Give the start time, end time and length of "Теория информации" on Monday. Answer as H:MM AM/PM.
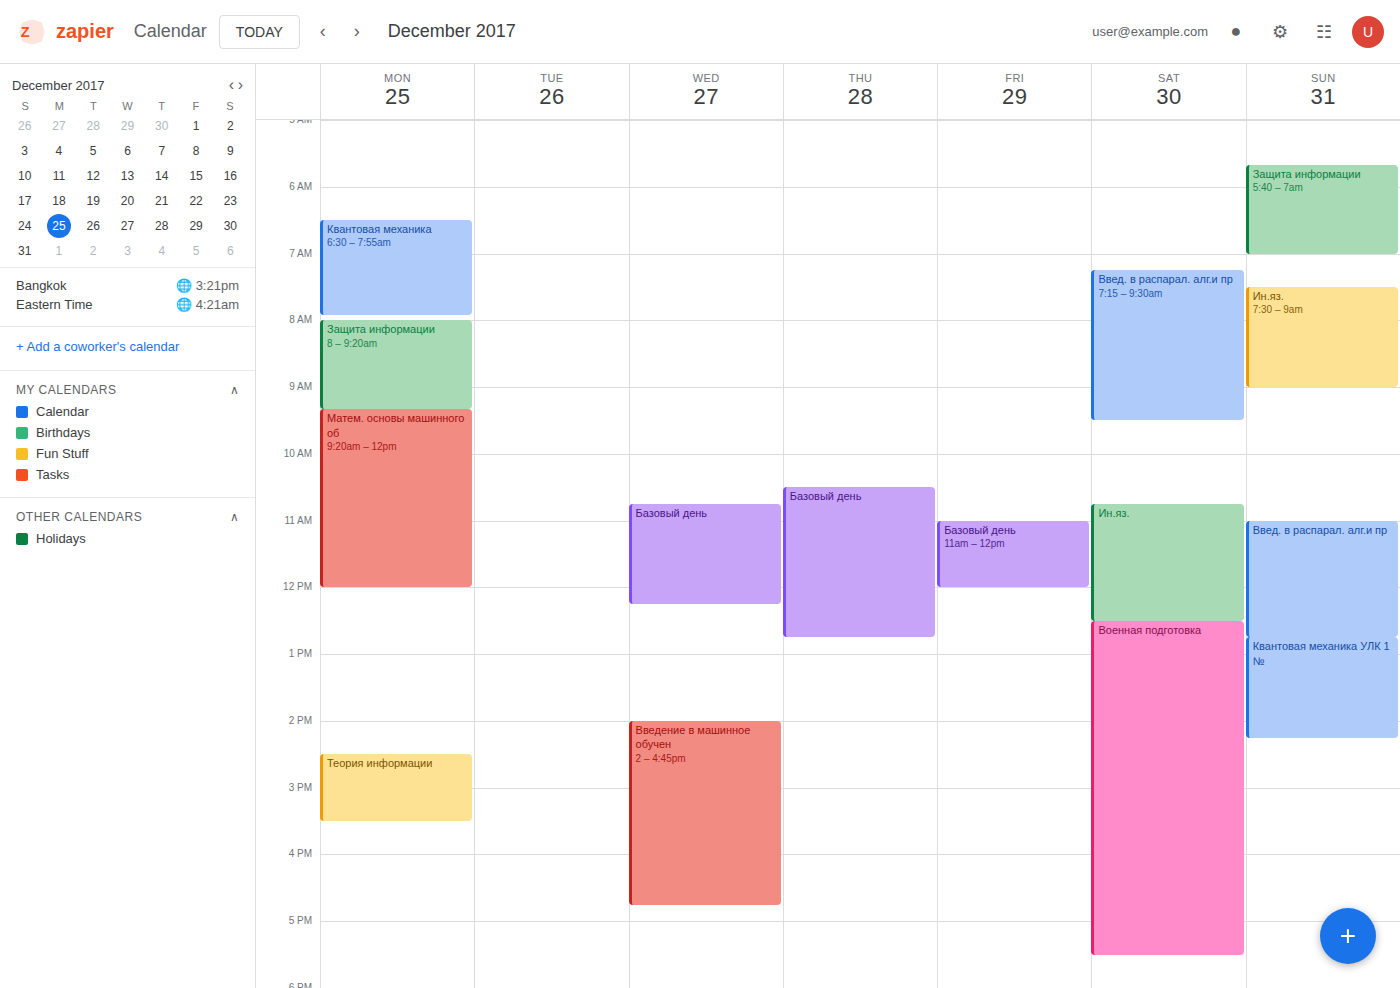
2:30 PM to 3:30 PM, 1 hour